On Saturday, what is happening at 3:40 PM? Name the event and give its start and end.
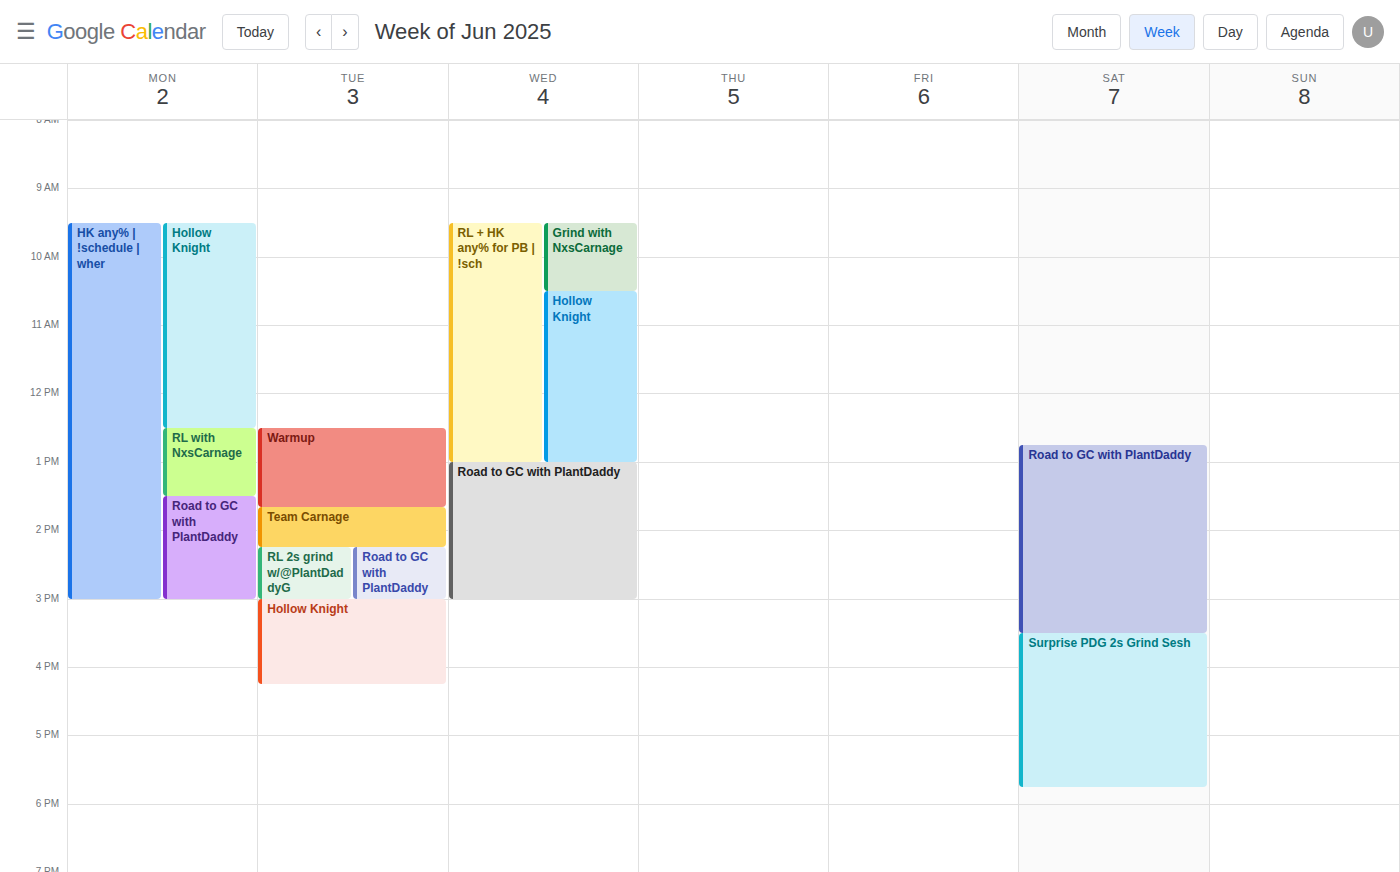
"Surprise PDG 2s Grind Sesh", 3:30 PM to 5:45 PM